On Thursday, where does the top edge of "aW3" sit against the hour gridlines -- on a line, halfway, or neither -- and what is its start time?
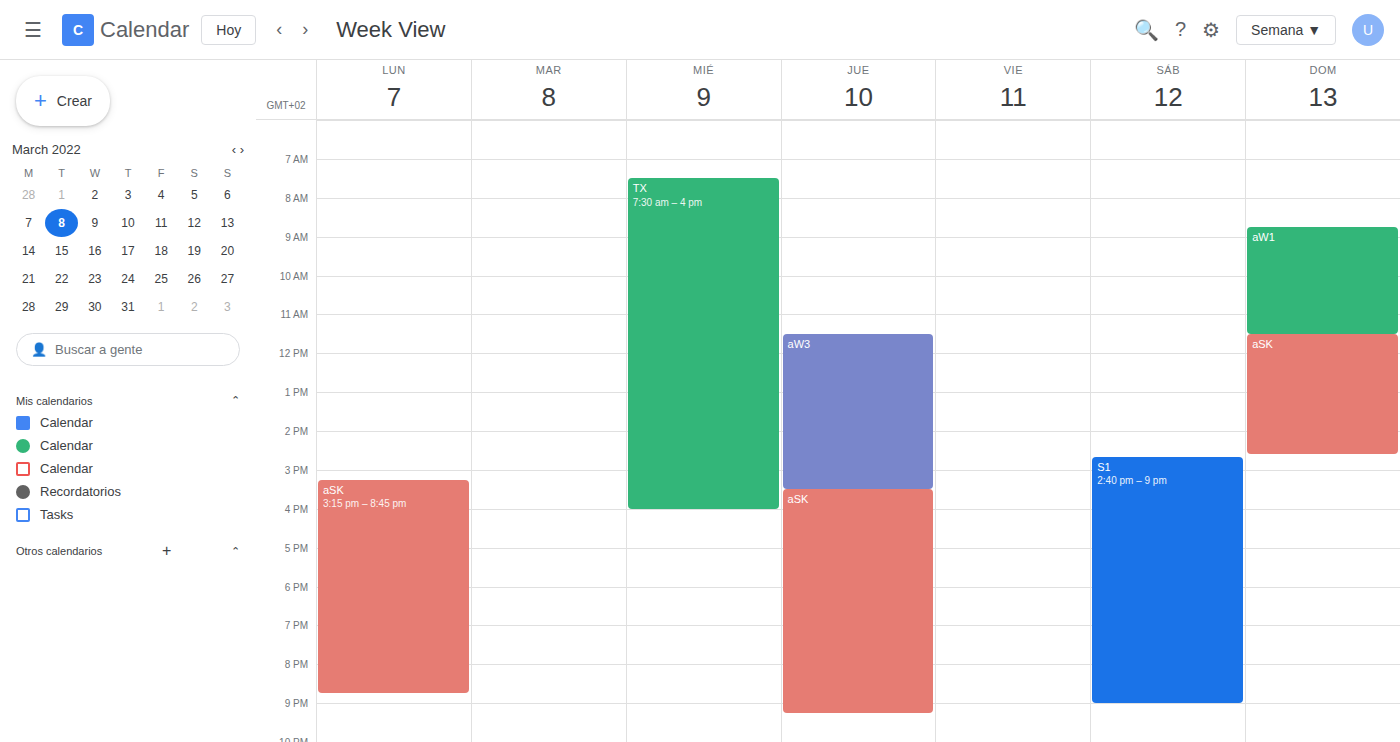
11:30 AM -- halfway between the 11 AM and 12 PM lines.